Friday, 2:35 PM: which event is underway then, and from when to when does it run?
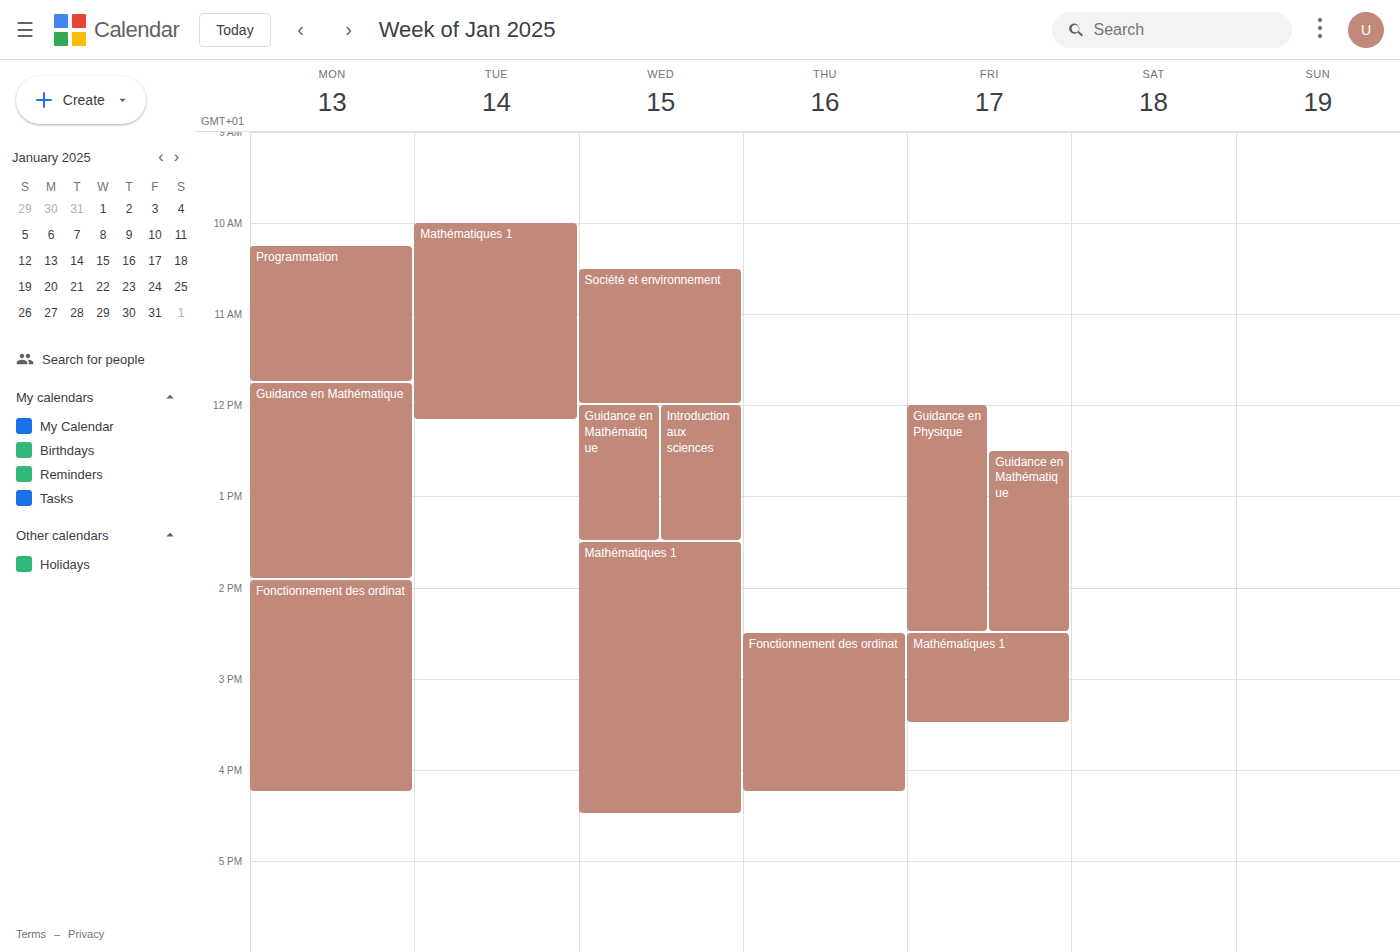
"Mathématiques 1", 2:30 PM to 3:30 PM